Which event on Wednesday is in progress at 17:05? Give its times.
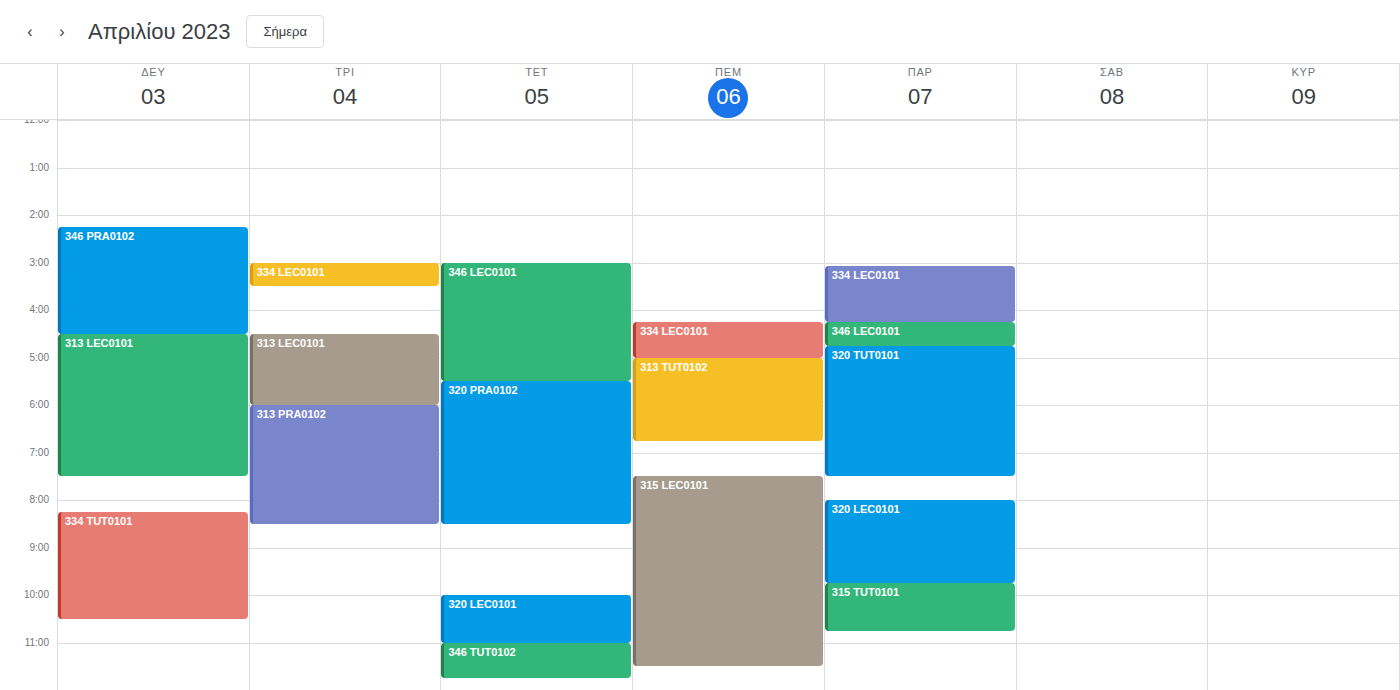
"346 LEC0101", 15:00 to 17:30